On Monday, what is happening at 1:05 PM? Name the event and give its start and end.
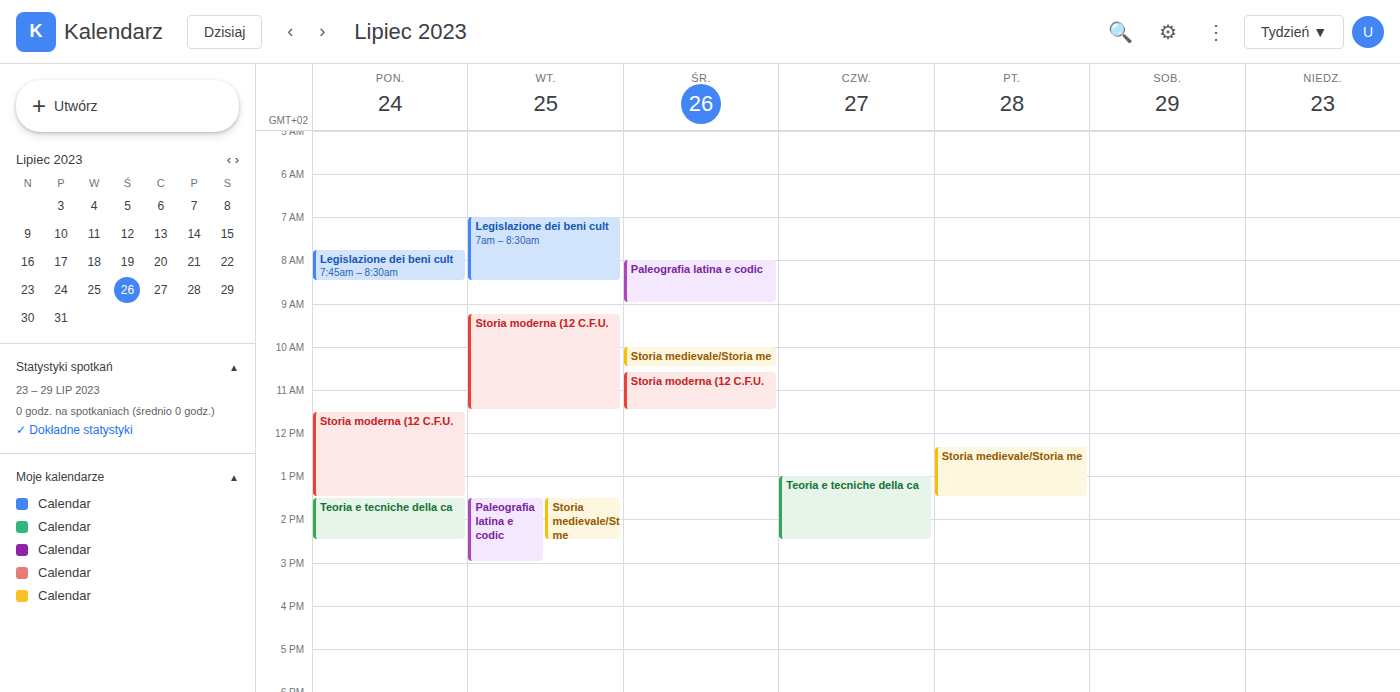
"Storia moderna (12 C.F.U.", 11:30 AM to 1:30 PM